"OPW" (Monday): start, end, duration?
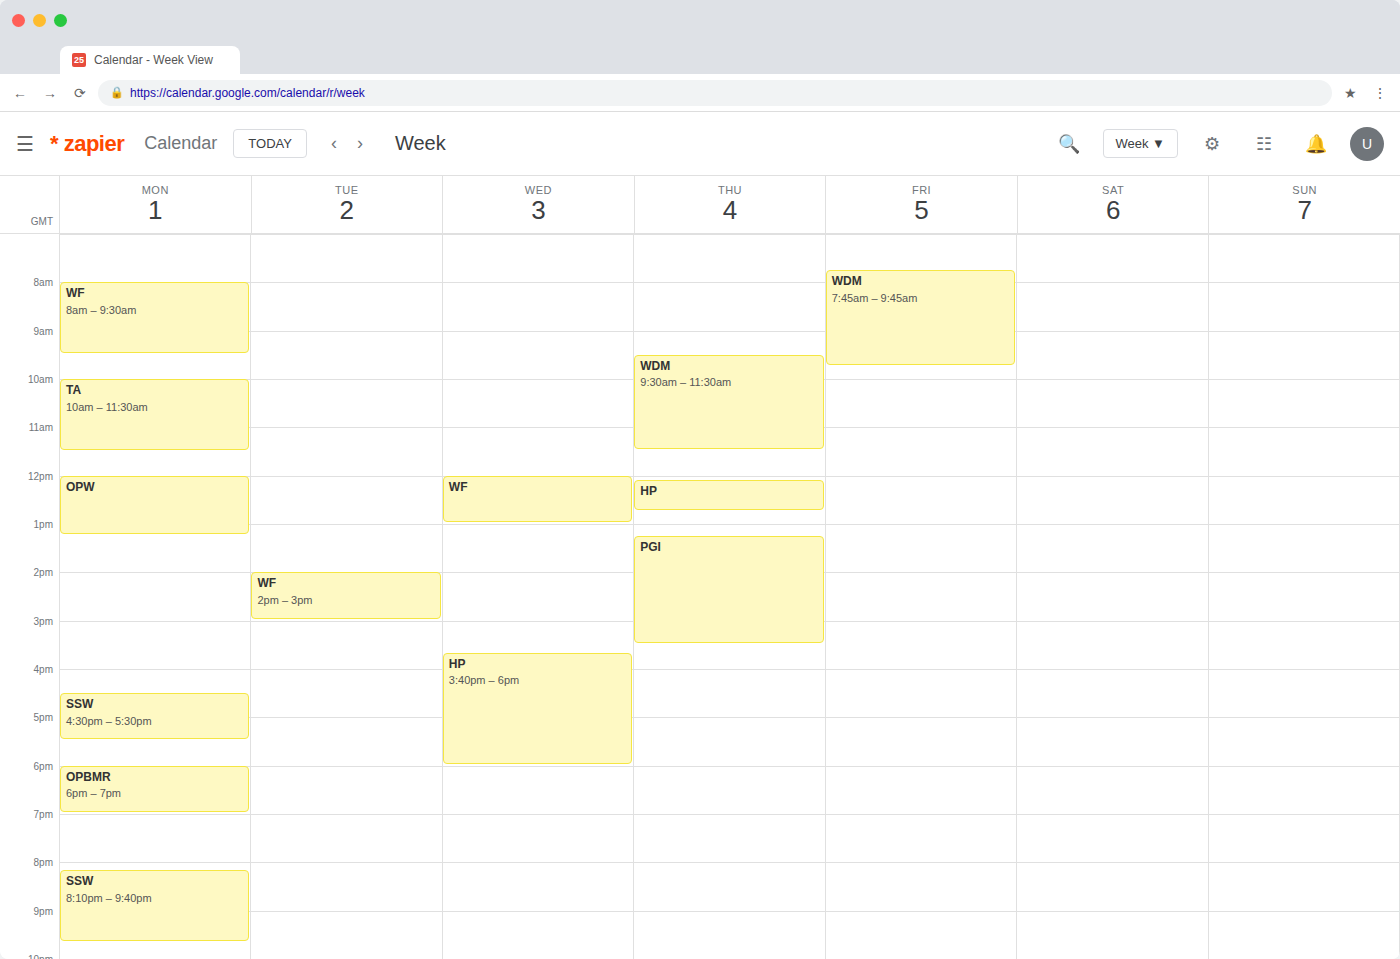
12:00 PM to 1:15 PM, 1 hour 15 minutes